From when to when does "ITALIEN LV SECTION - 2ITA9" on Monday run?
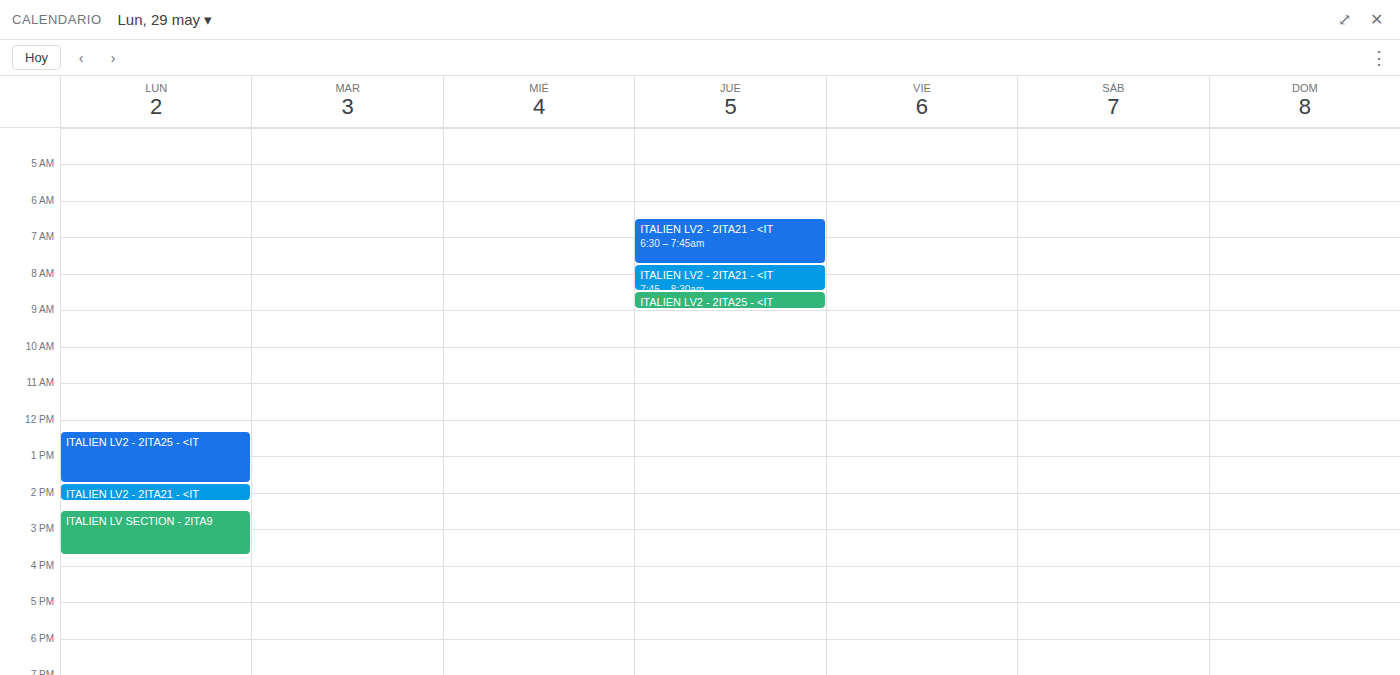
14:30 to 15:45